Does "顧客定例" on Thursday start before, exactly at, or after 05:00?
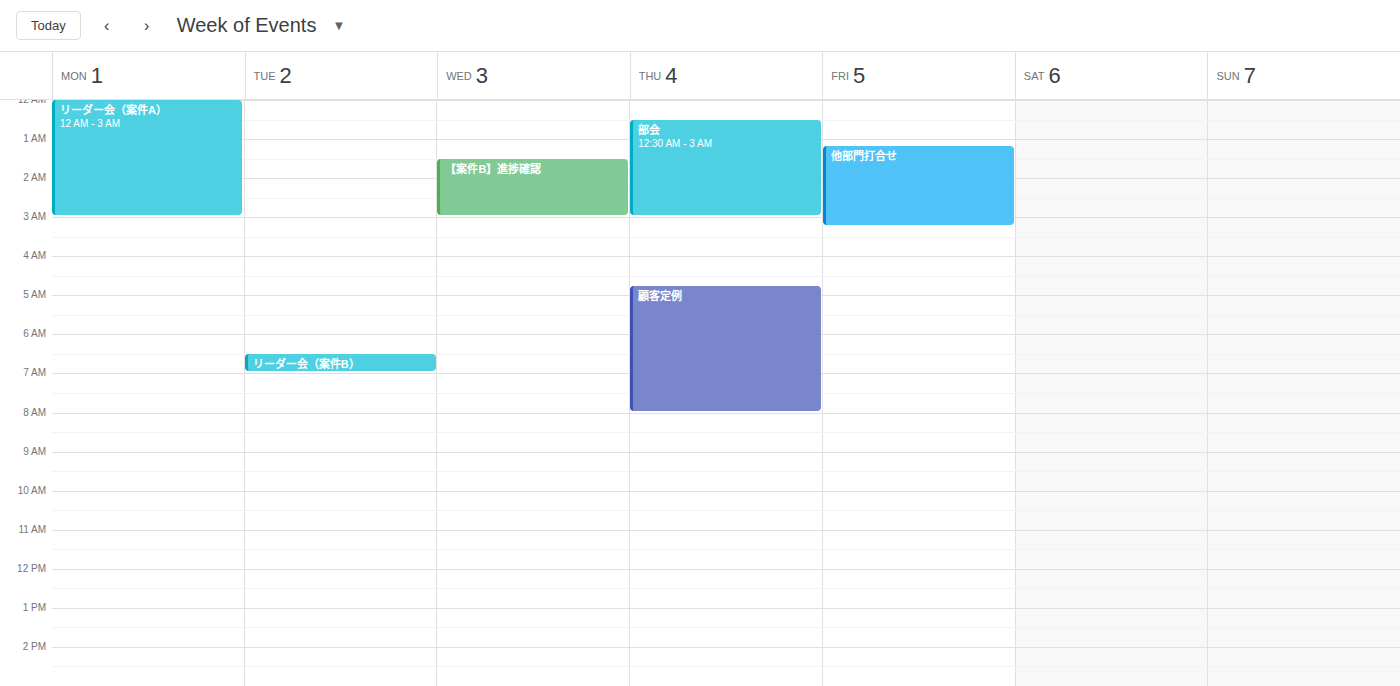
04:45 -- before 05:00, 15 minutes above the 05:00 line.